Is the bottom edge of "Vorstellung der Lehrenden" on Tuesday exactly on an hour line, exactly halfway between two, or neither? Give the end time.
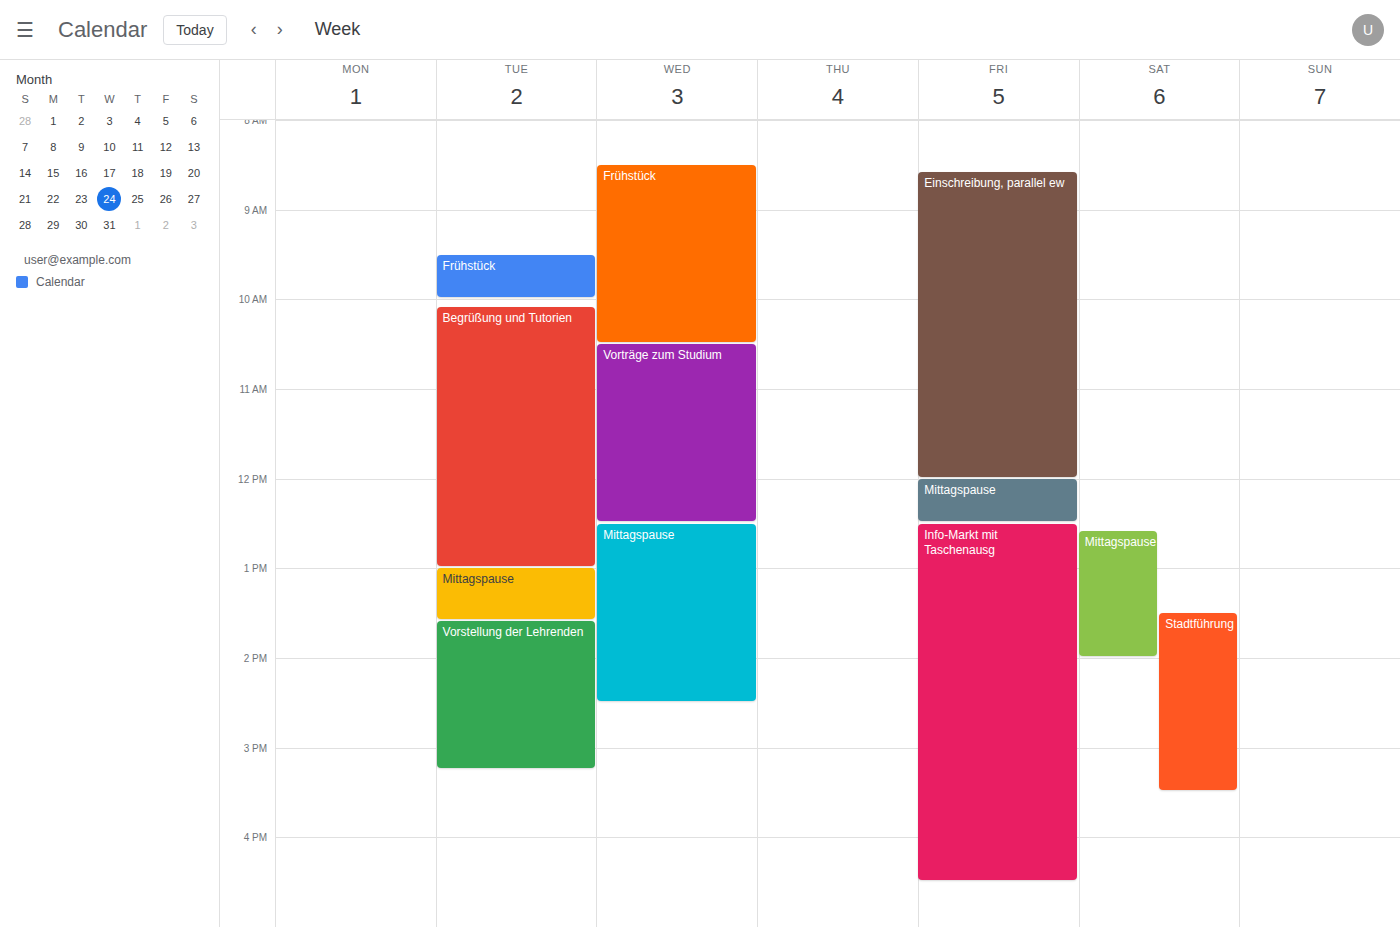
3:15 PM -- neither: a quarter of the way from the 3 PM line to the 4 PM line.